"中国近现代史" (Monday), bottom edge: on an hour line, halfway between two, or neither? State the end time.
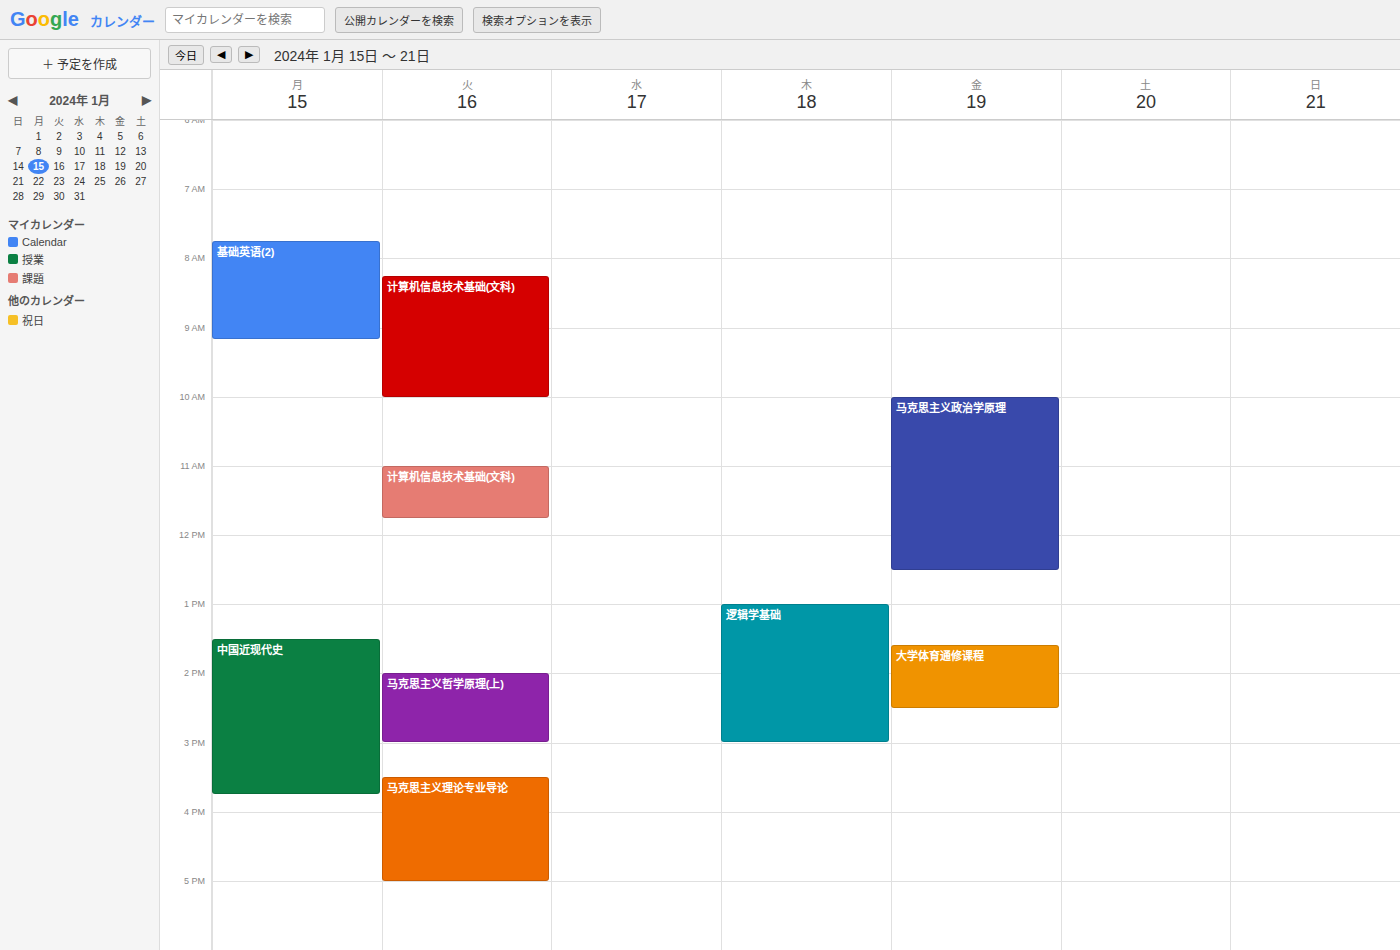
3:45 PM -- neither: three quarters of the way from the 3 PM line to the 4 PM line.